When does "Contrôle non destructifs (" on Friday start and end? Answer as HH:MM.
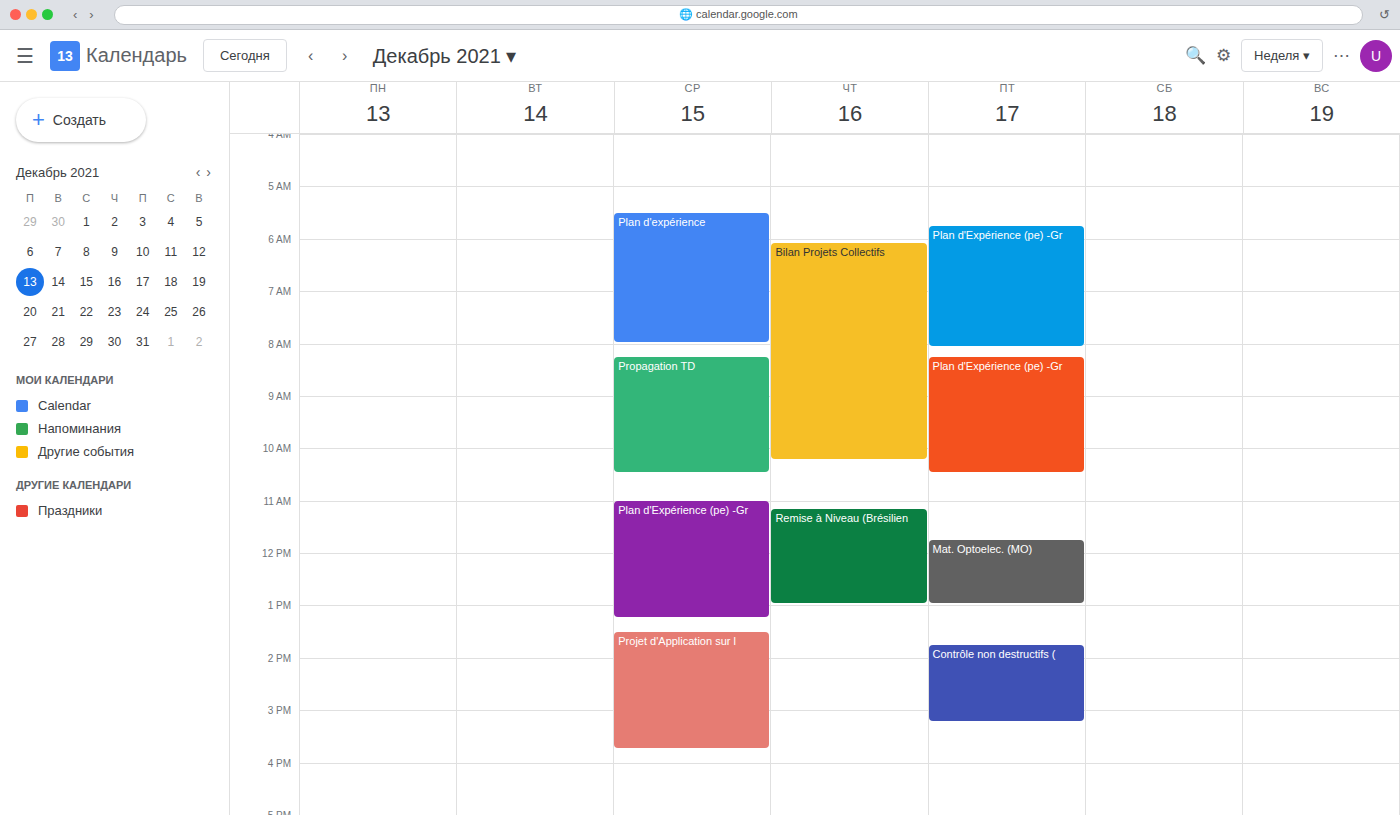
13:45 to 15:15